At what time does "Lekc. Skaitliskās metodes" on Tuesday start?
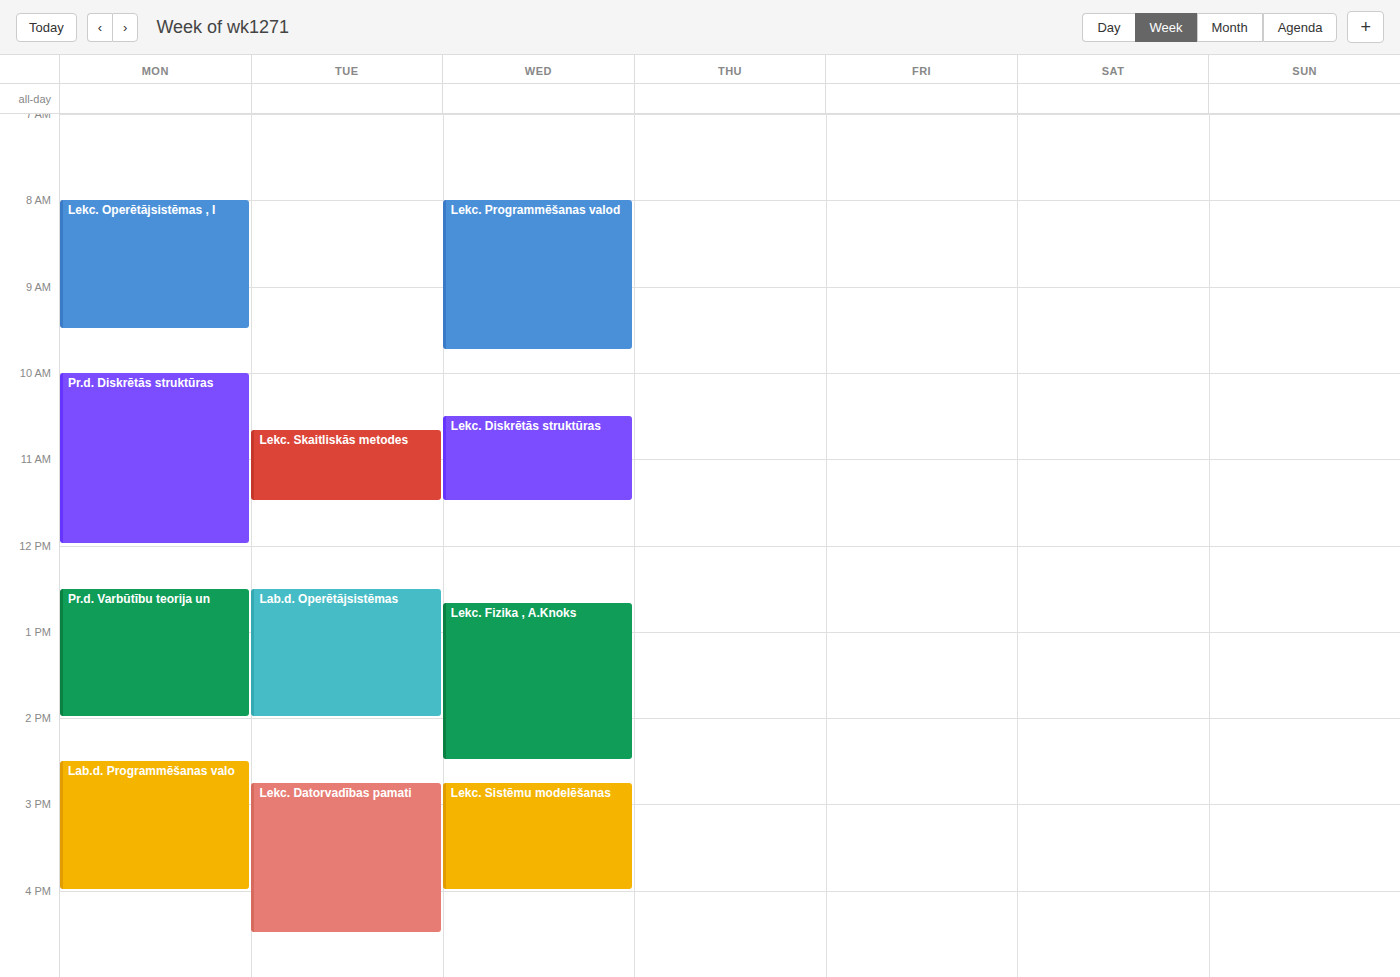
10:40 AM